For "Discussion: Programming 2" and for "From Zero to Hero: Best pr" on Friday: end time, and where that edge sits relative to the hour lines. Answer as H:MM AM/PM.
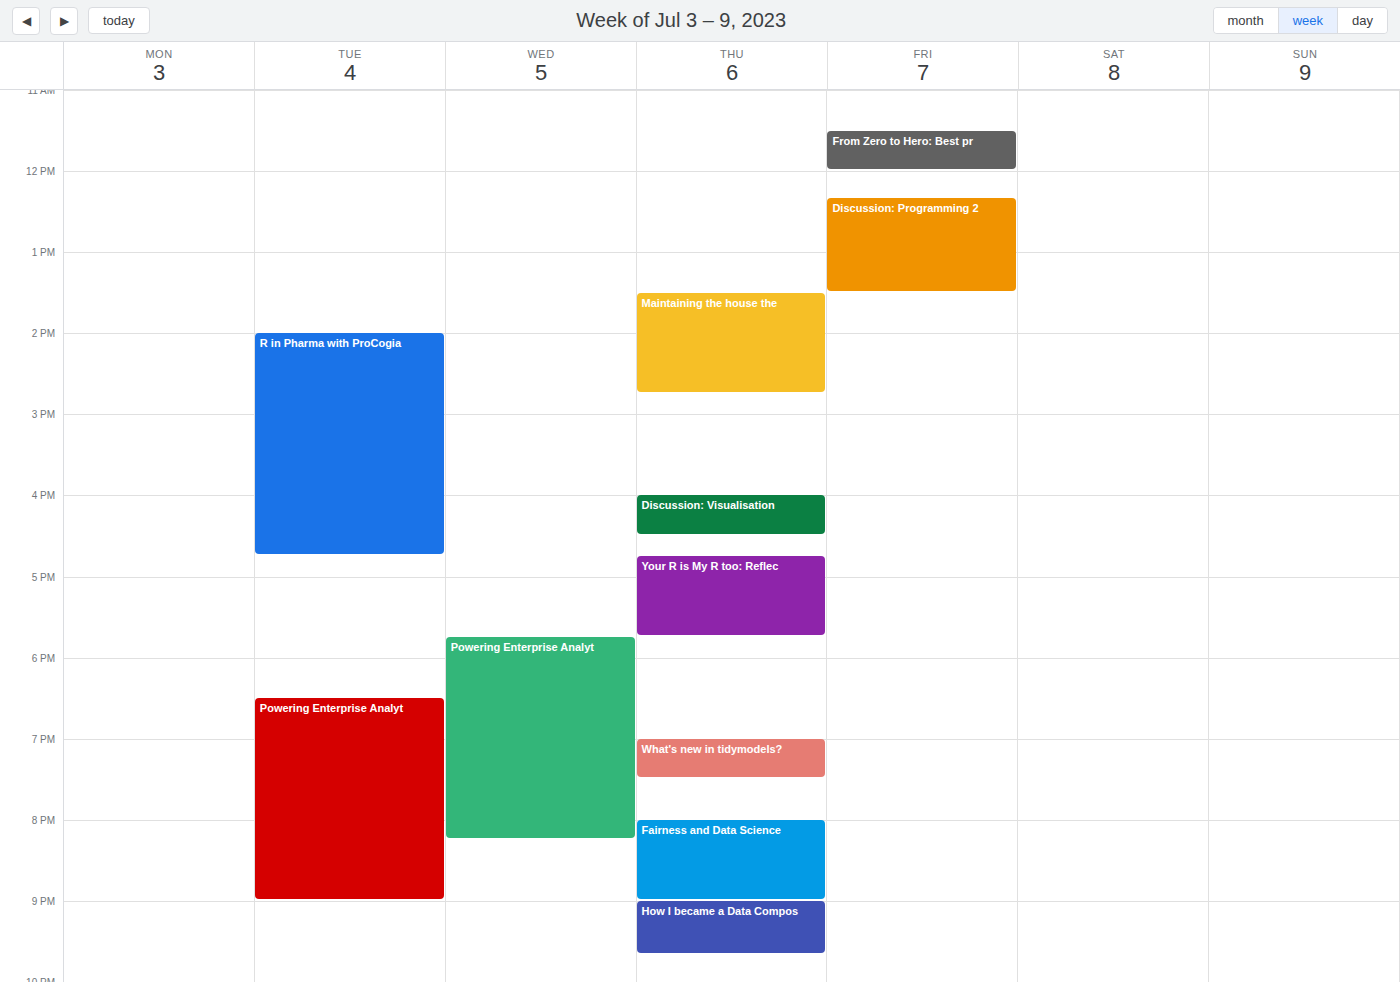
"Discussion: Programming 2": 1:30 PM, halfway between the 1 PM and 2 PM lines. "From Zero to Hero: Best pr": 12:00 PM, exactly on the 12 PM line.